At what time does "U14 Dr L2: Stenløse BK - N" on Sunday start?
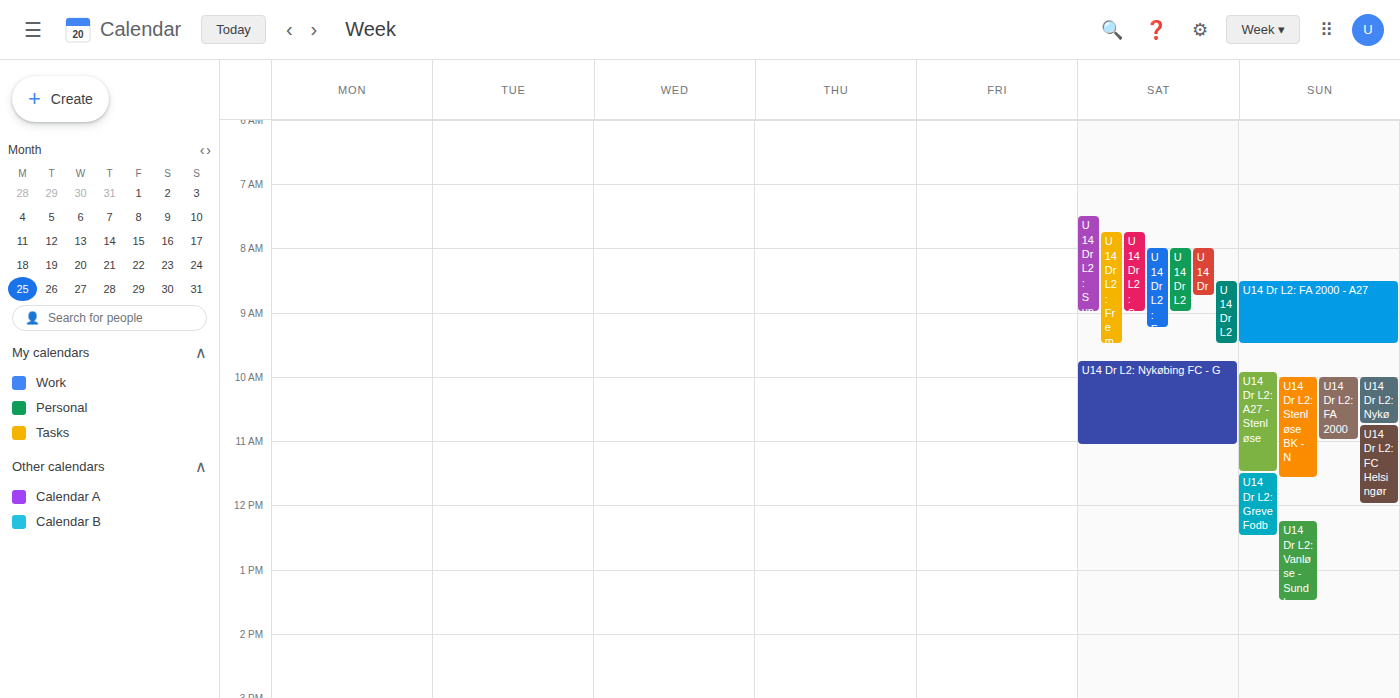
10:00 AM